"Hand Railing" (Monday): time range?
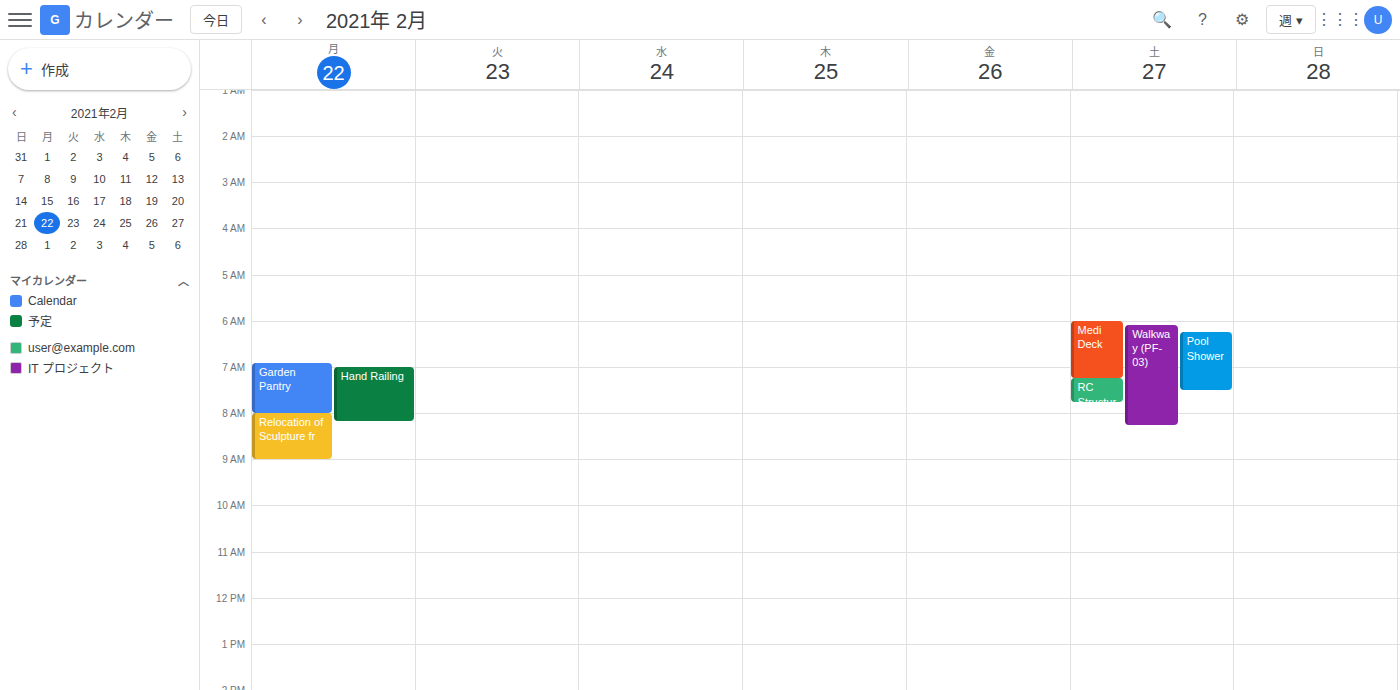
7:00 AM to 8:10 AM